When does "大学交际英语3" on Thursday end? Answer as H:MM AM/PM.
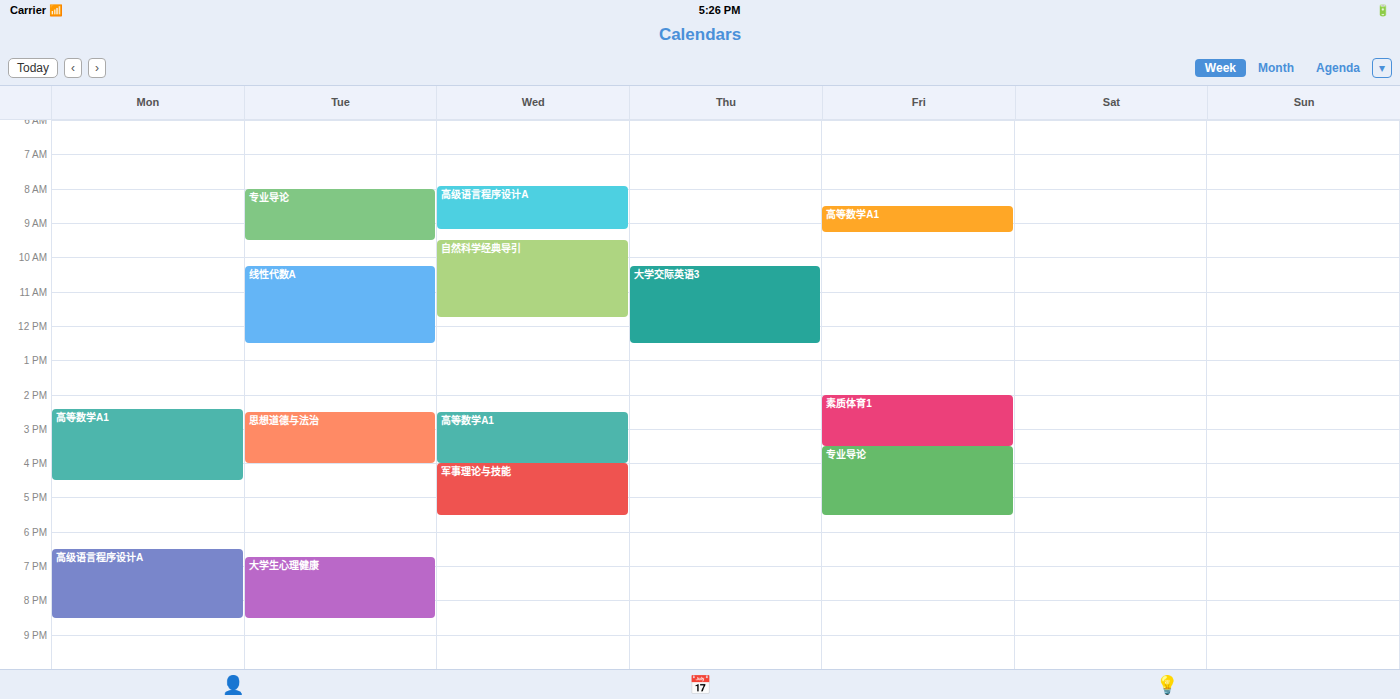
12:30 PM